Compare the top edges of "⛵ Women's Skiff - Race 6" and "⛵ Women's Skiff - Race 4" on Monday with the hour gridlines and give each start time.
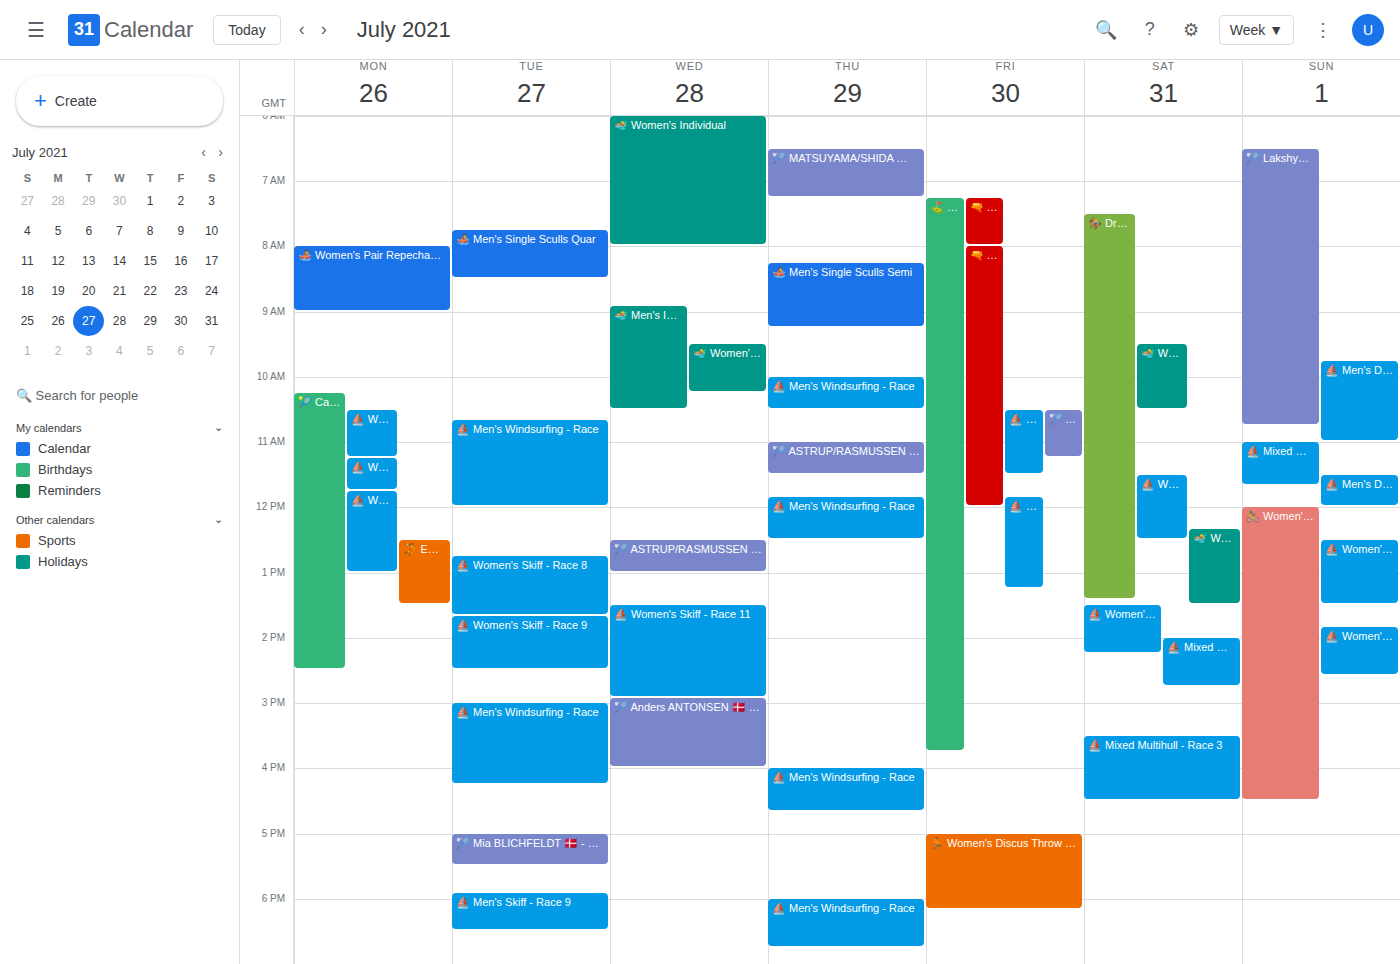
"⛵ Women's Skiff - Race 6": 11:45 AM, neither: three quarters of the way from the 11 AM line to the 12 PM line. "⛵ Women's Skiff - Race 4": 10:30 AM, halfway between the 10 AM and 11 AM lines.